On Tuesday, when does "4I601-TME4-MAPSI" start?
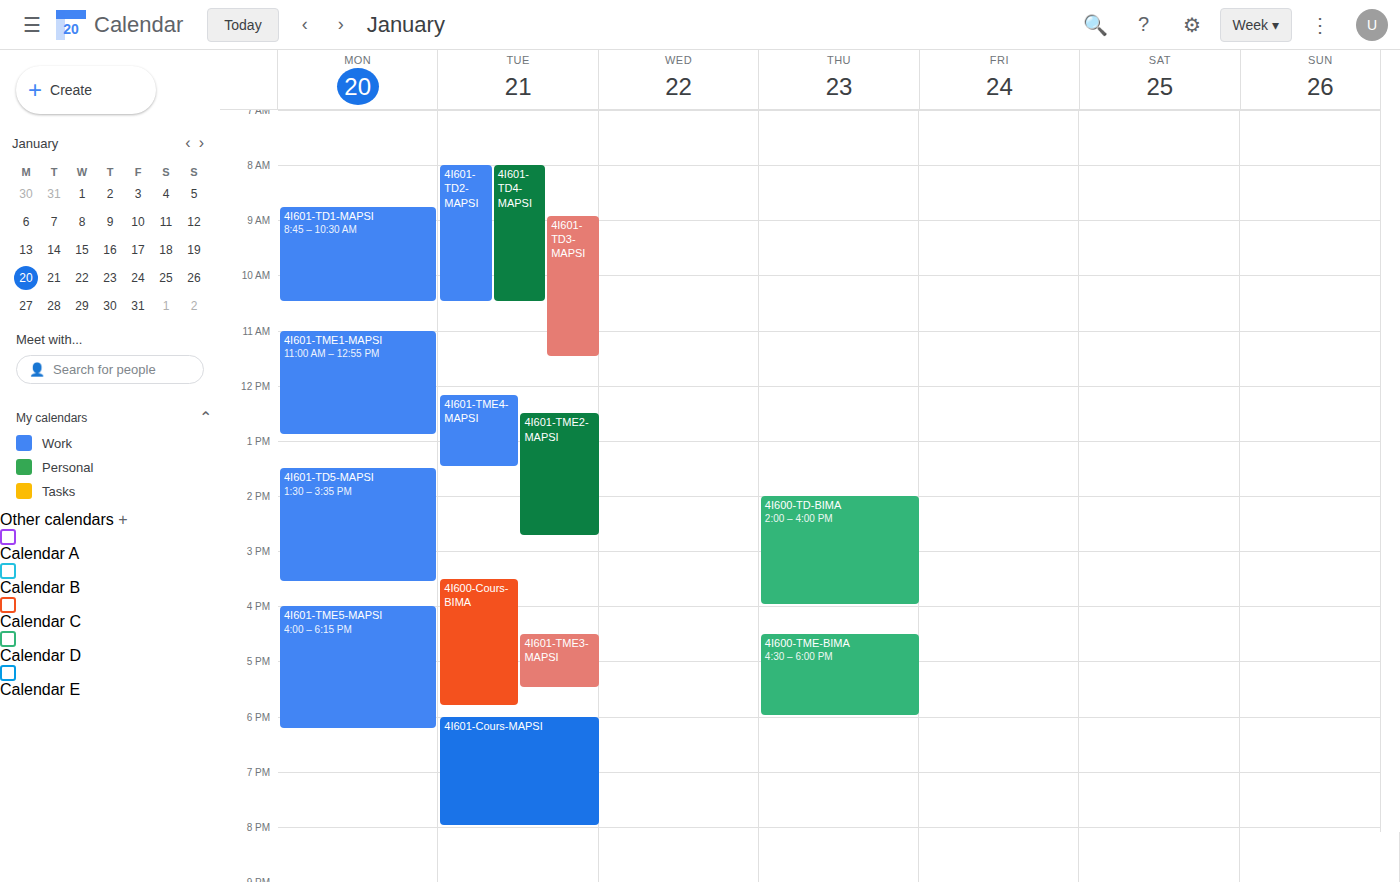
12:10 PM